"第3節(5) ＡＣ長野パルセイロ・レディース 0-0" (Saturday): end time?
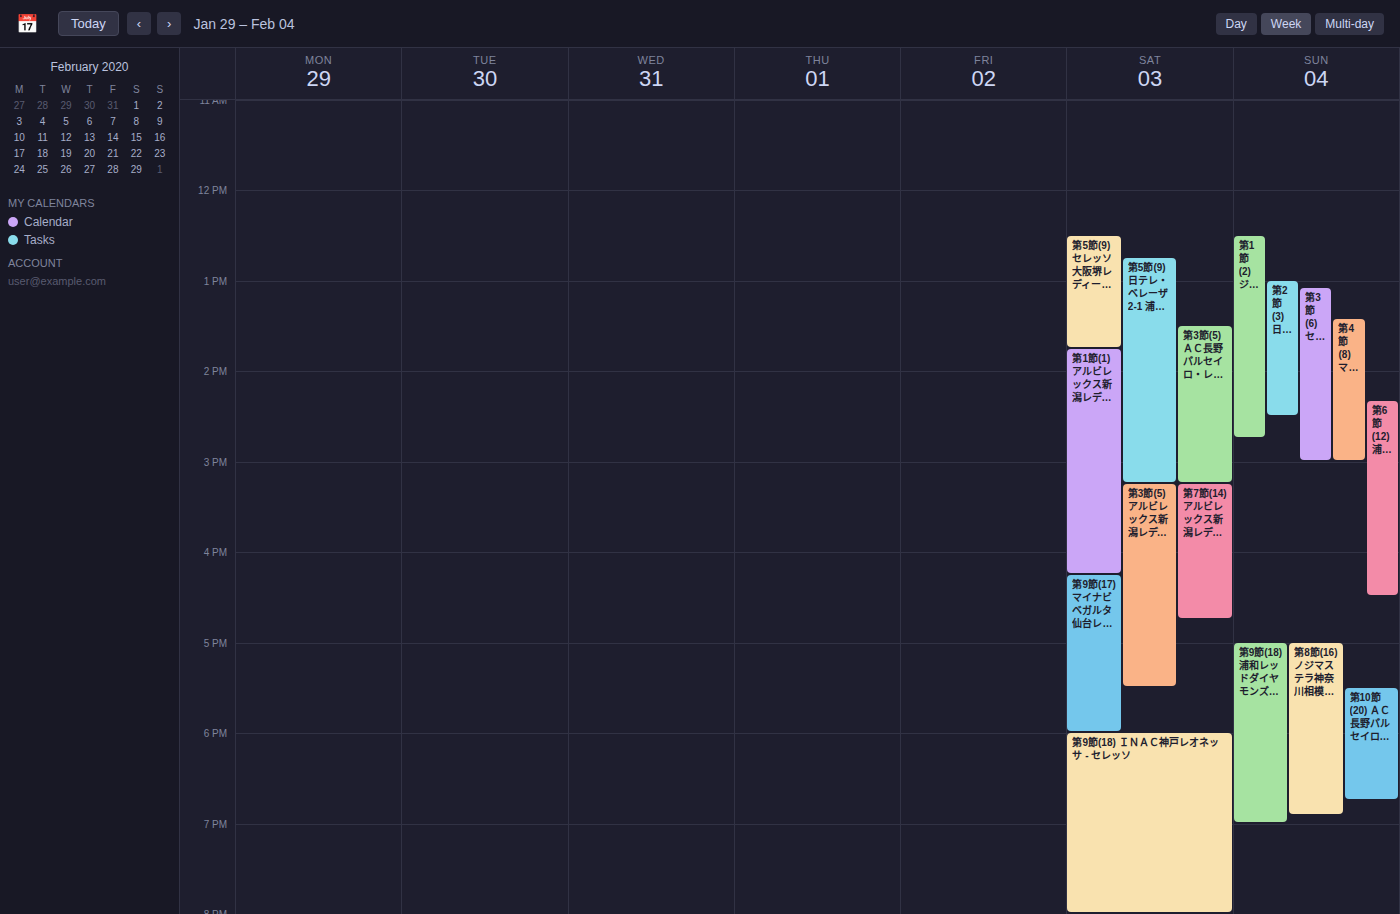
3:15 PM